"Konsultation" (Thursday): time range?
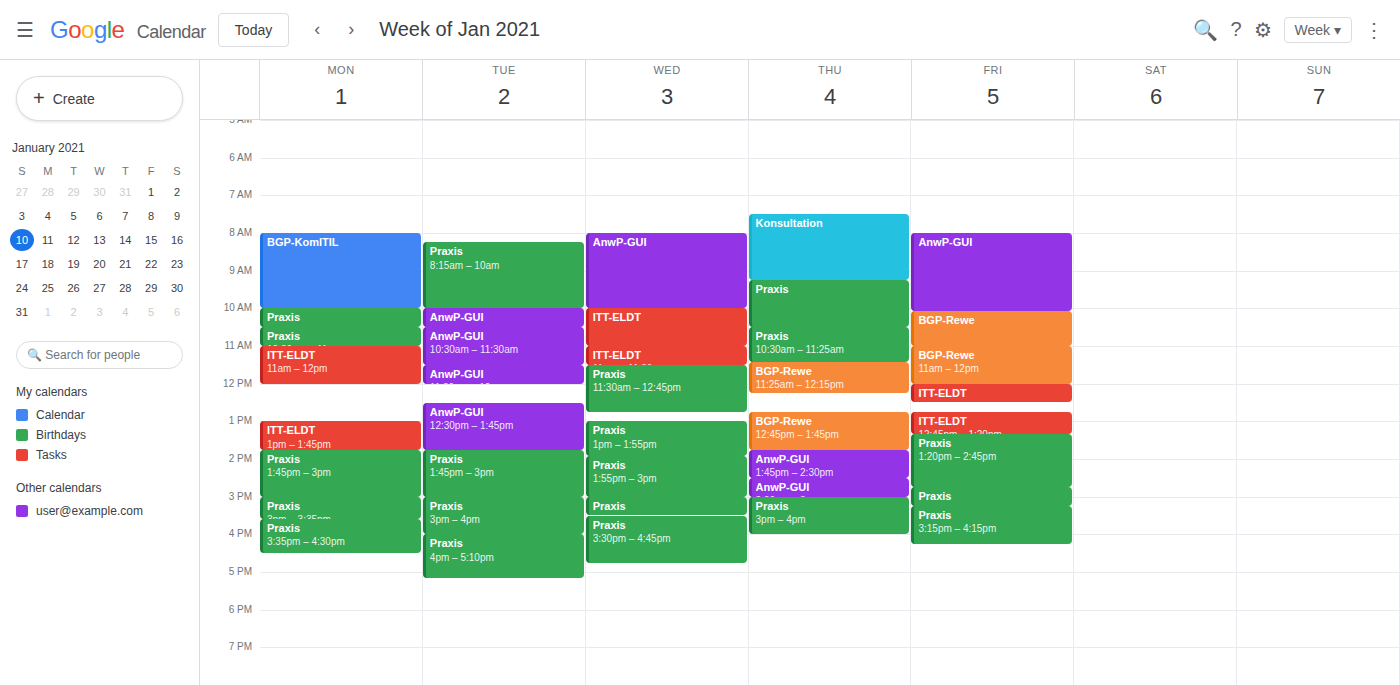
7:30 AM to 9:15 AM